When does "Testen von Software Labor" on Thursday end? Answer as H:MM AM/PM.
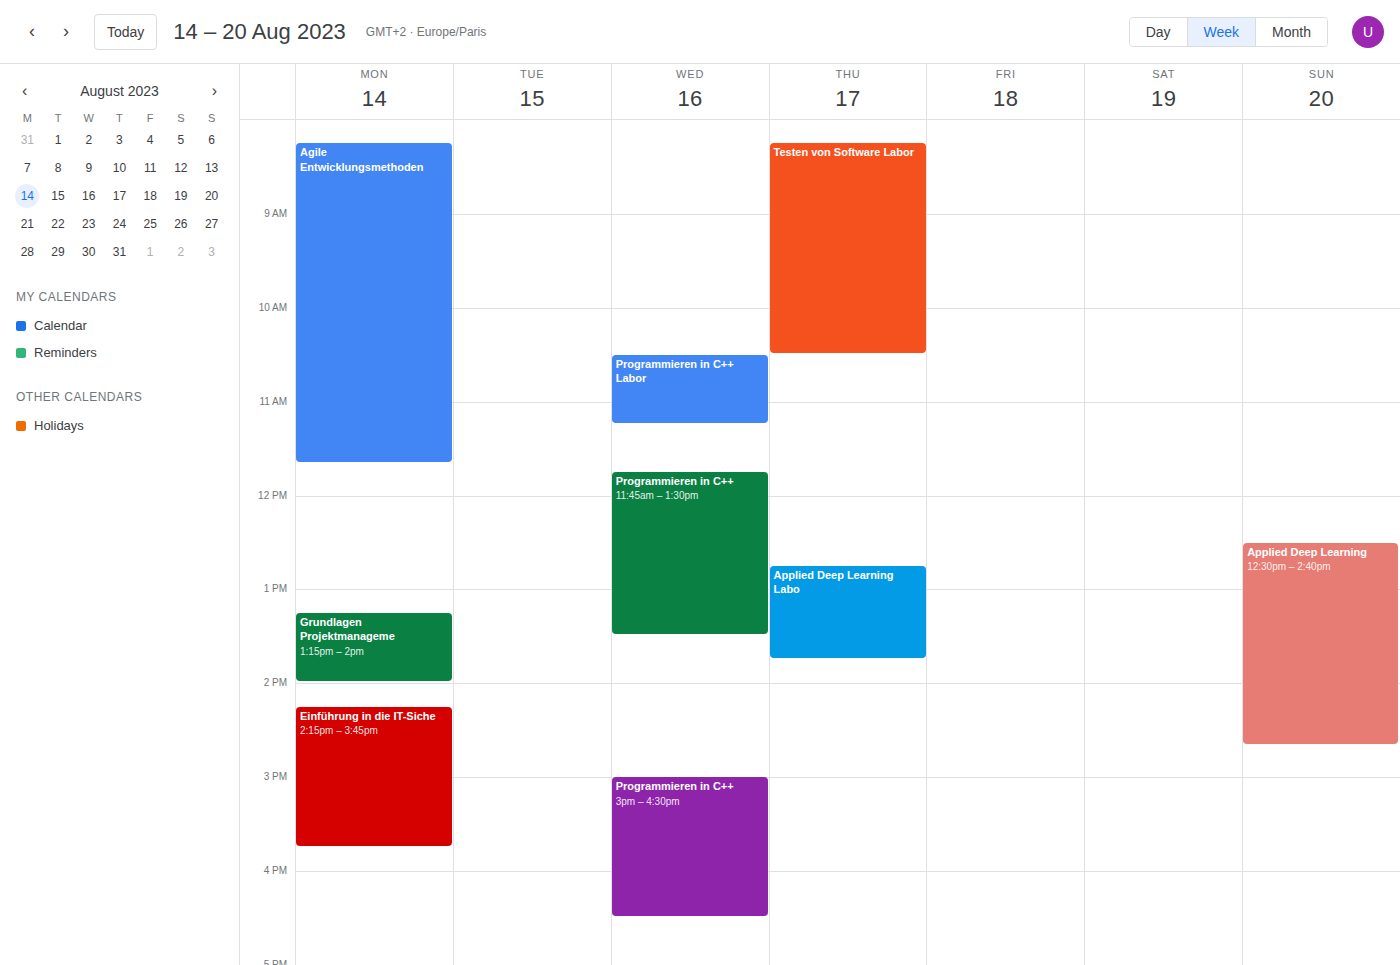
10:30 AM